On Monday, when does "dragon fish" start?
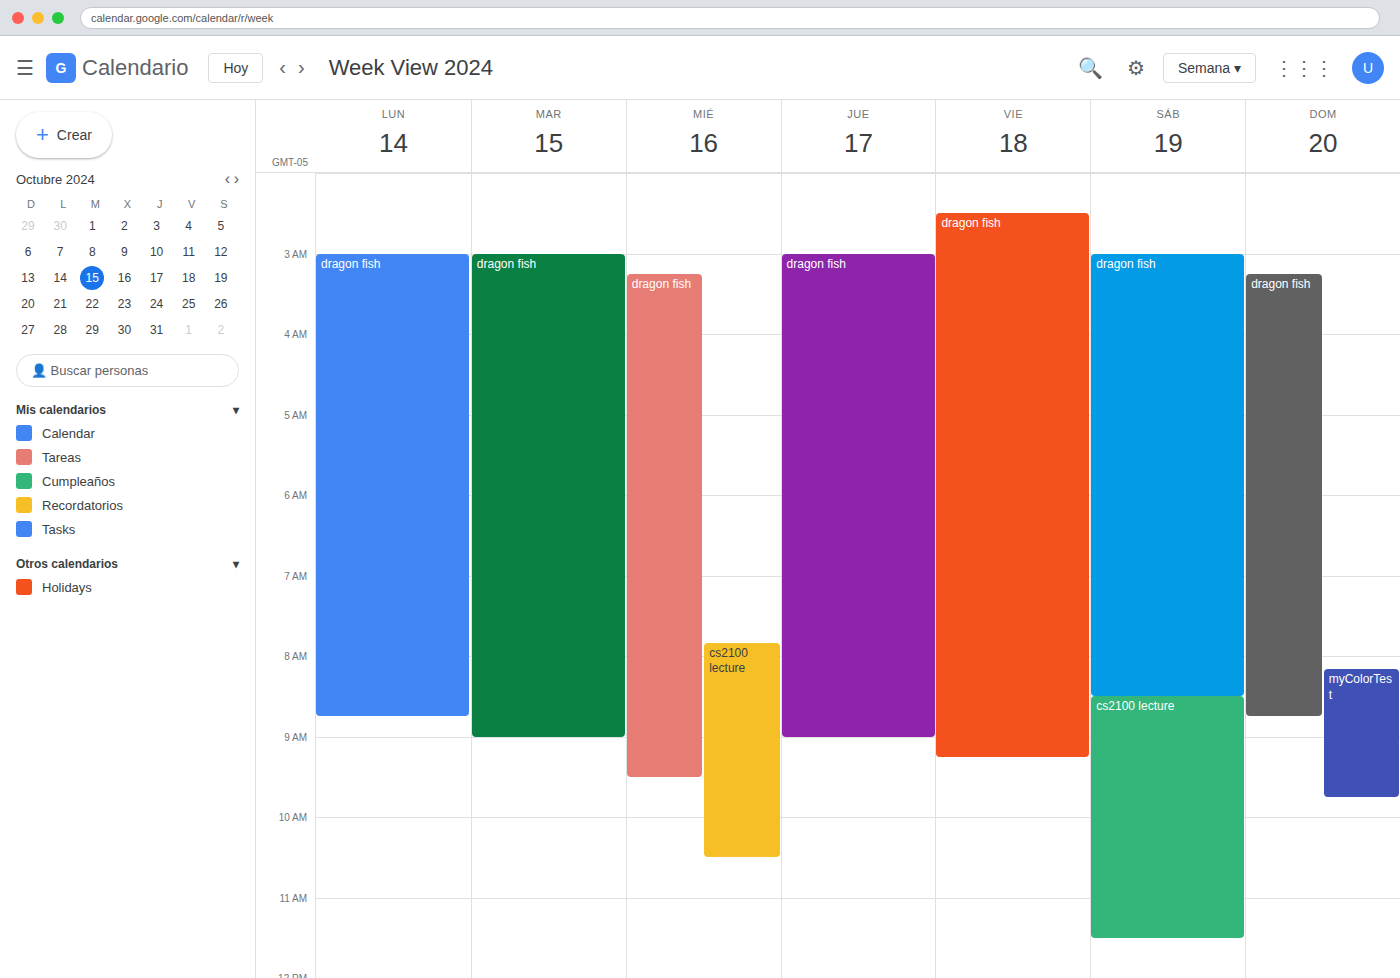
3:00 AM